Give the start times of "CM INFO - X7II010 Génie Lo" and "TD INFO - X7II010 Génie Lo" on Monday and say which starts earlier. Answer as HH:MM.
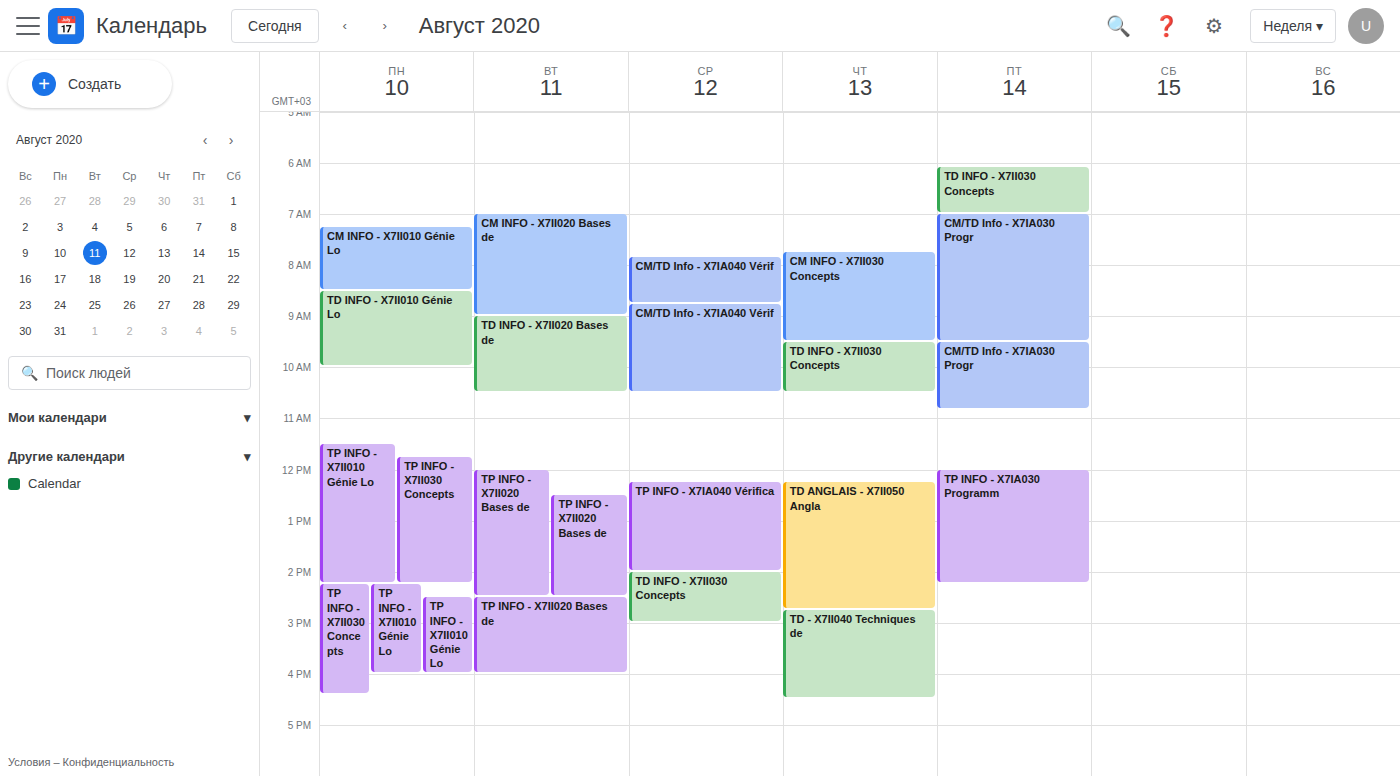
"CM INFO - X7II010 Génie Lo" 07:15; "TD INFO - X7II010 Génie Lo" 08:30.